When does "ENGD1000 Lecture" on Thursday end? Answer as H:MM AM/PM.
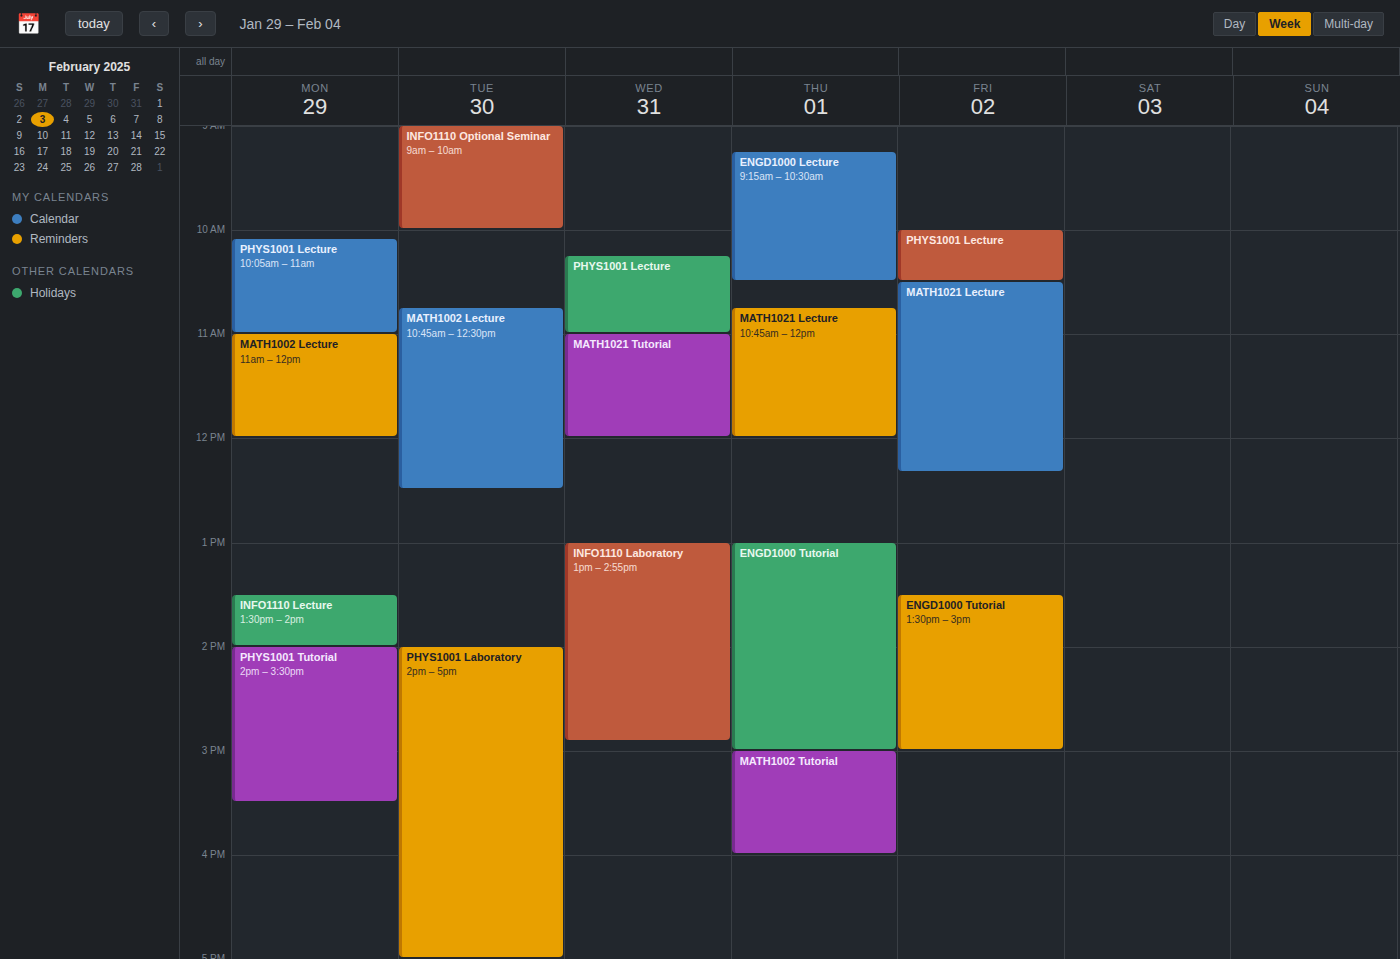
10:30 AM